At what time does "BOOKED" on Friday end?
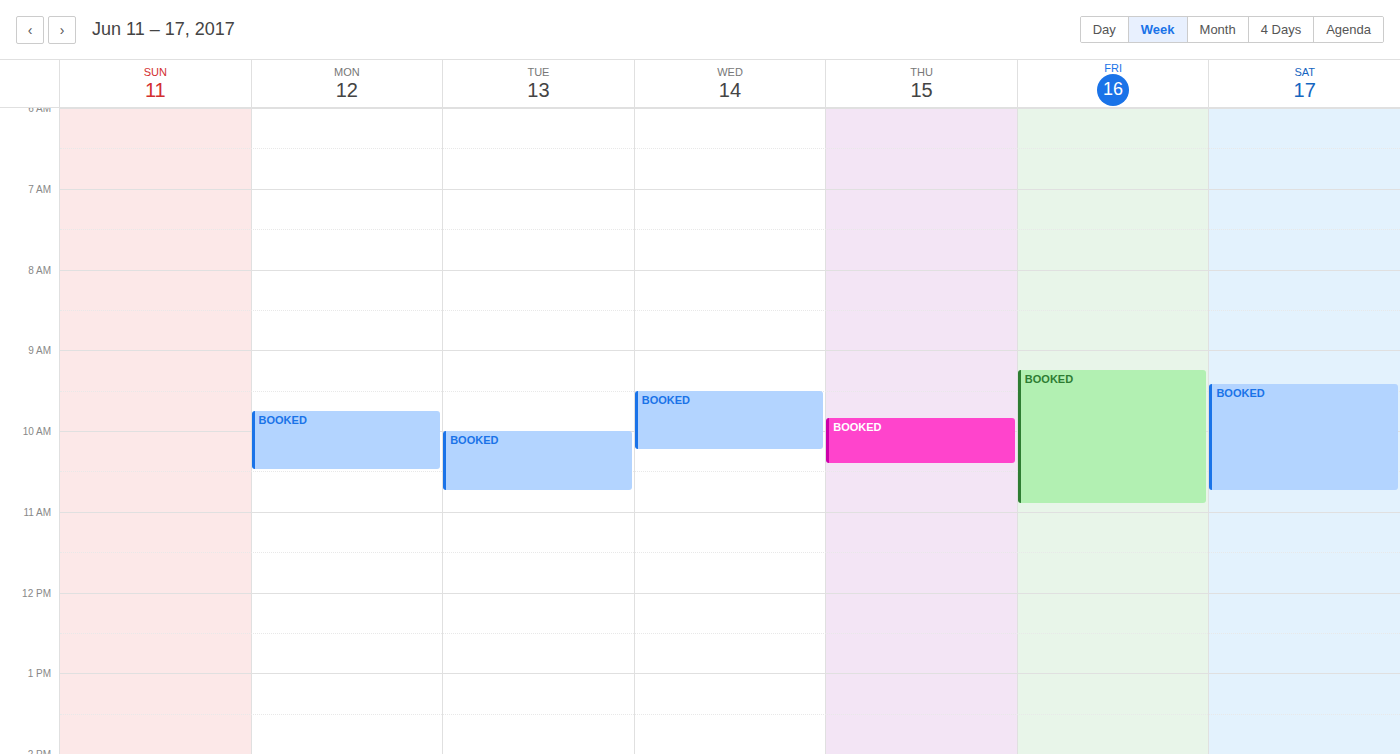
10:55